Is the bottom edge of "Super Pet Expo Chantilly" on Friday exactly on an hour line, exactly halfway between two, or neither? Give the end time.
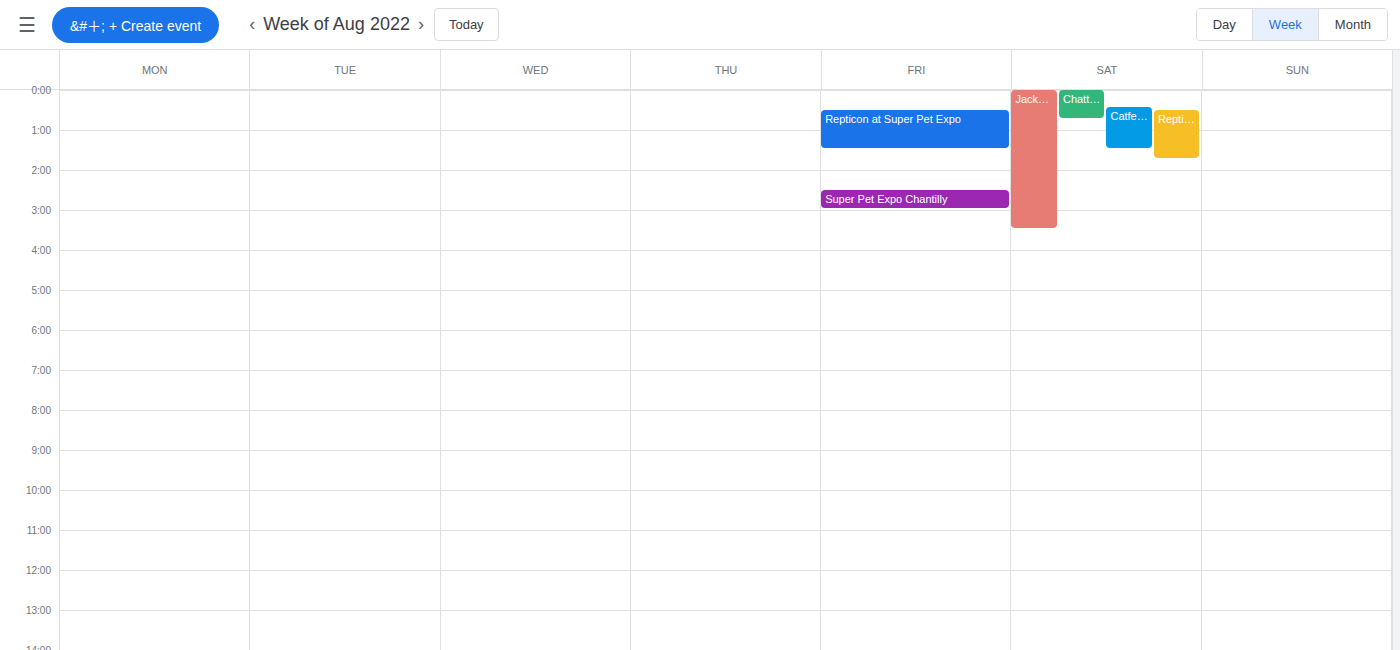
03:00 -- exactly on the 03:00 line.